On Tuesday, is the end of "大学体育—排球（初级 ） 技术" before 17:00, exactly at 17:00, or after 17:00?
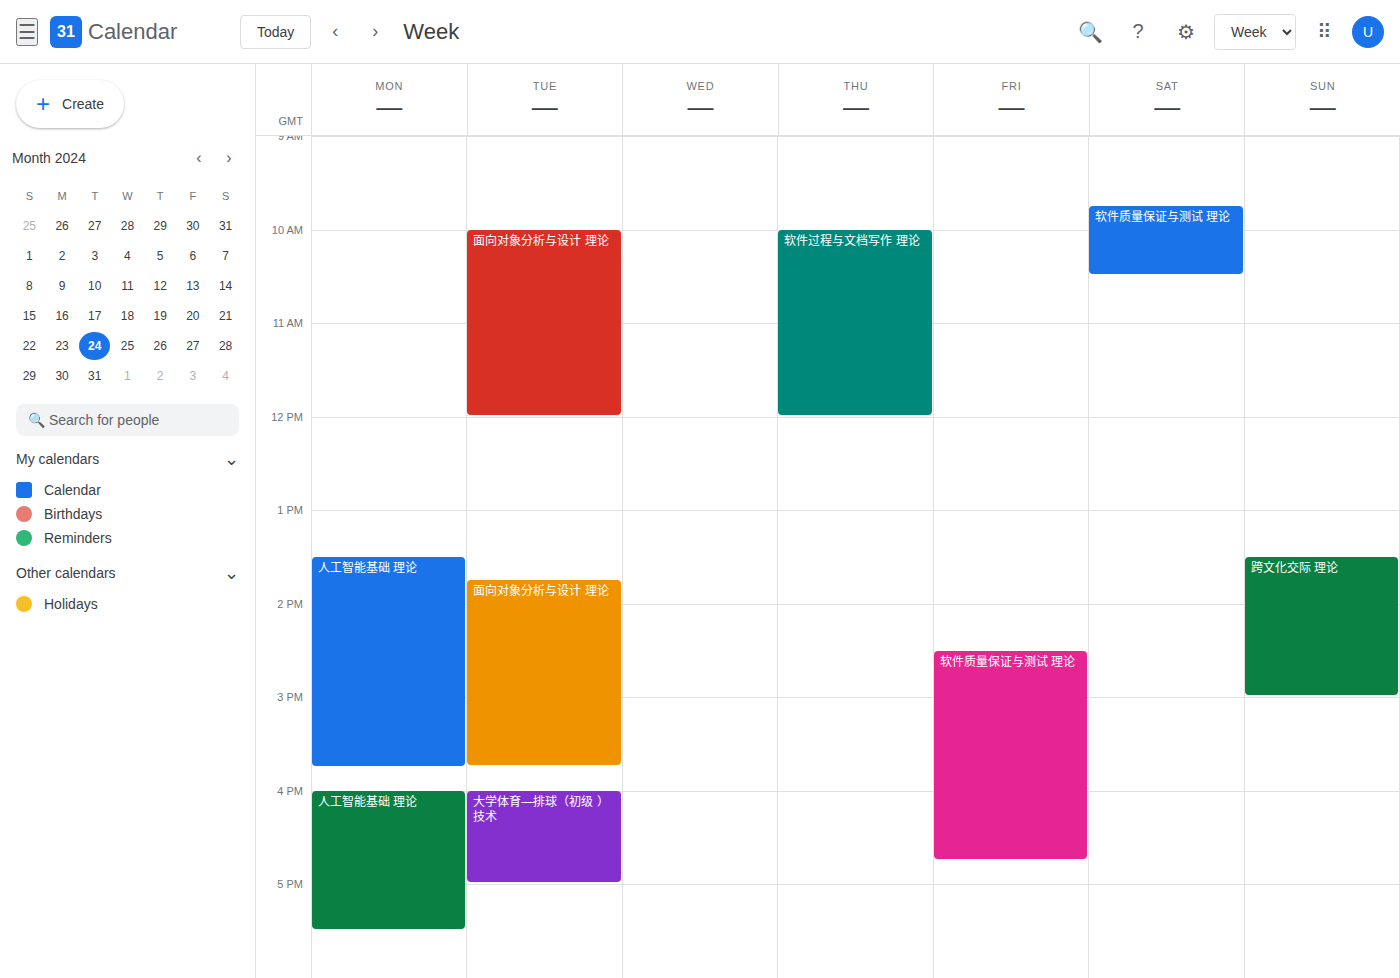
17:00 -- exactly at 17:00, on the 17:00 line.